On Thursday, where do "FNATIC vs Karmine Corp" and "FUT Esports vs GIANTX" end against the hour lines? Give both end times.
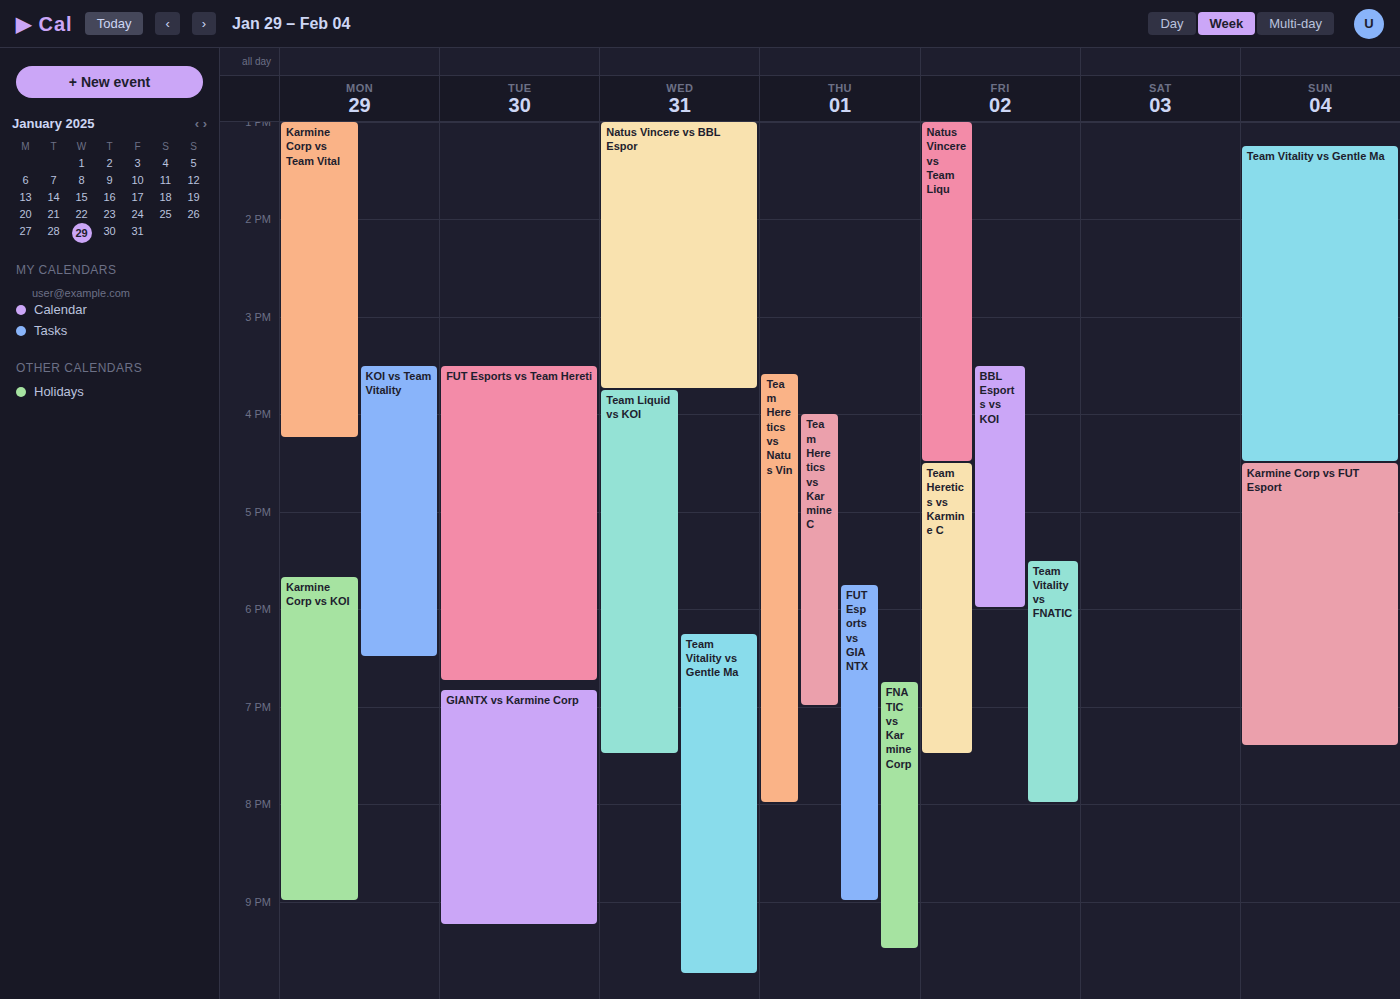
"FNATIC vs Karmine Corp": 9:30 PM, halfway between the 9 PM and 10 PM lines. "FUT Esports vs GIANTX": 9:00 PM, exactly on the 9 PM line.